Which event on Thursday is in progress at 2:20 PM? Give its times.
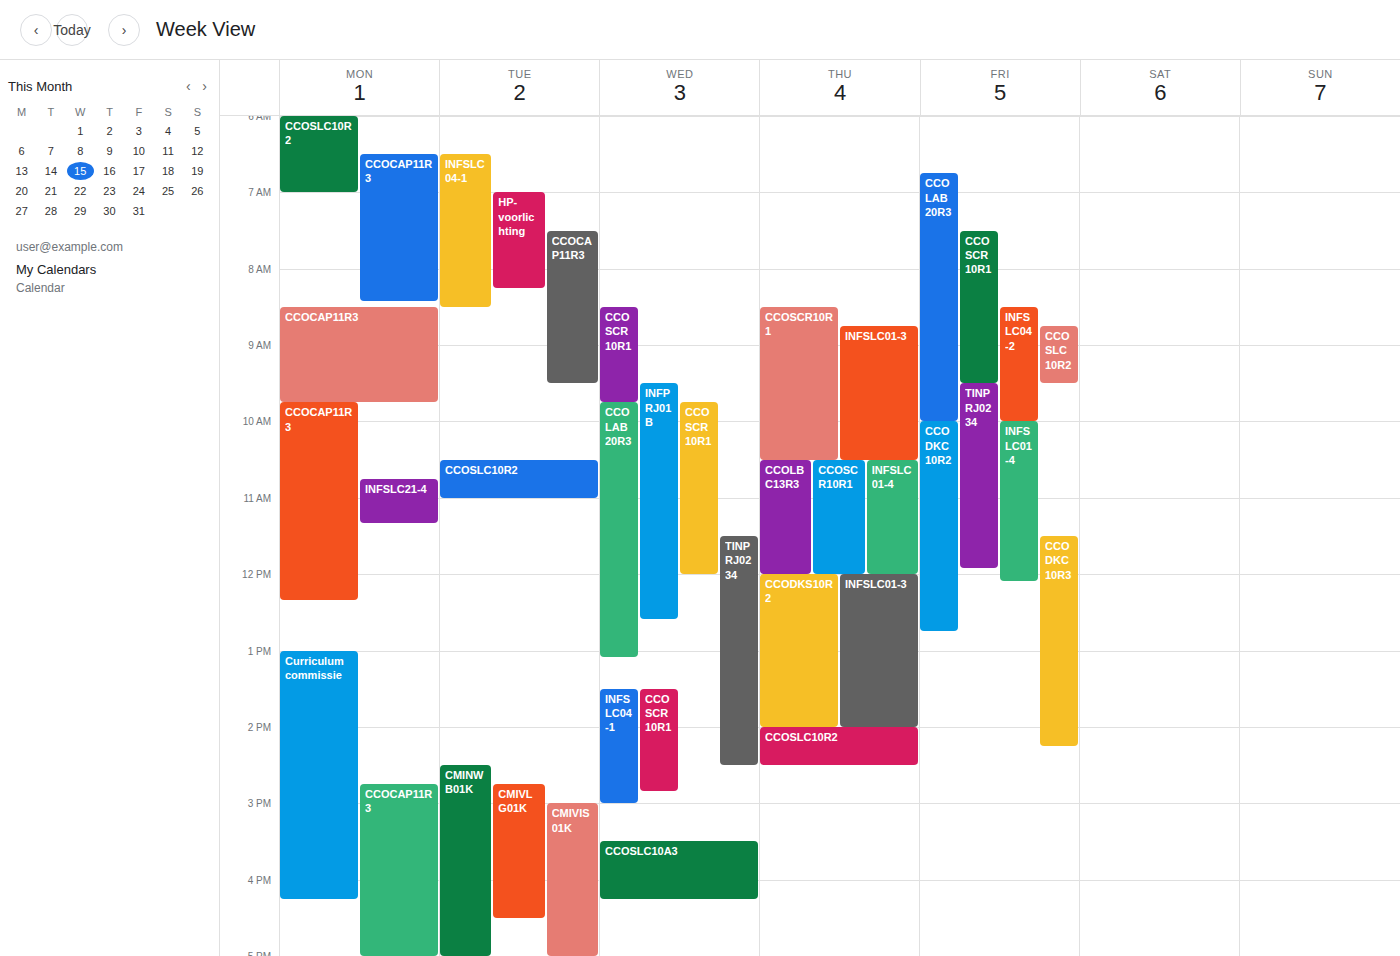
"CCOSLC10R2", 2:00 PM to 2:30 PM